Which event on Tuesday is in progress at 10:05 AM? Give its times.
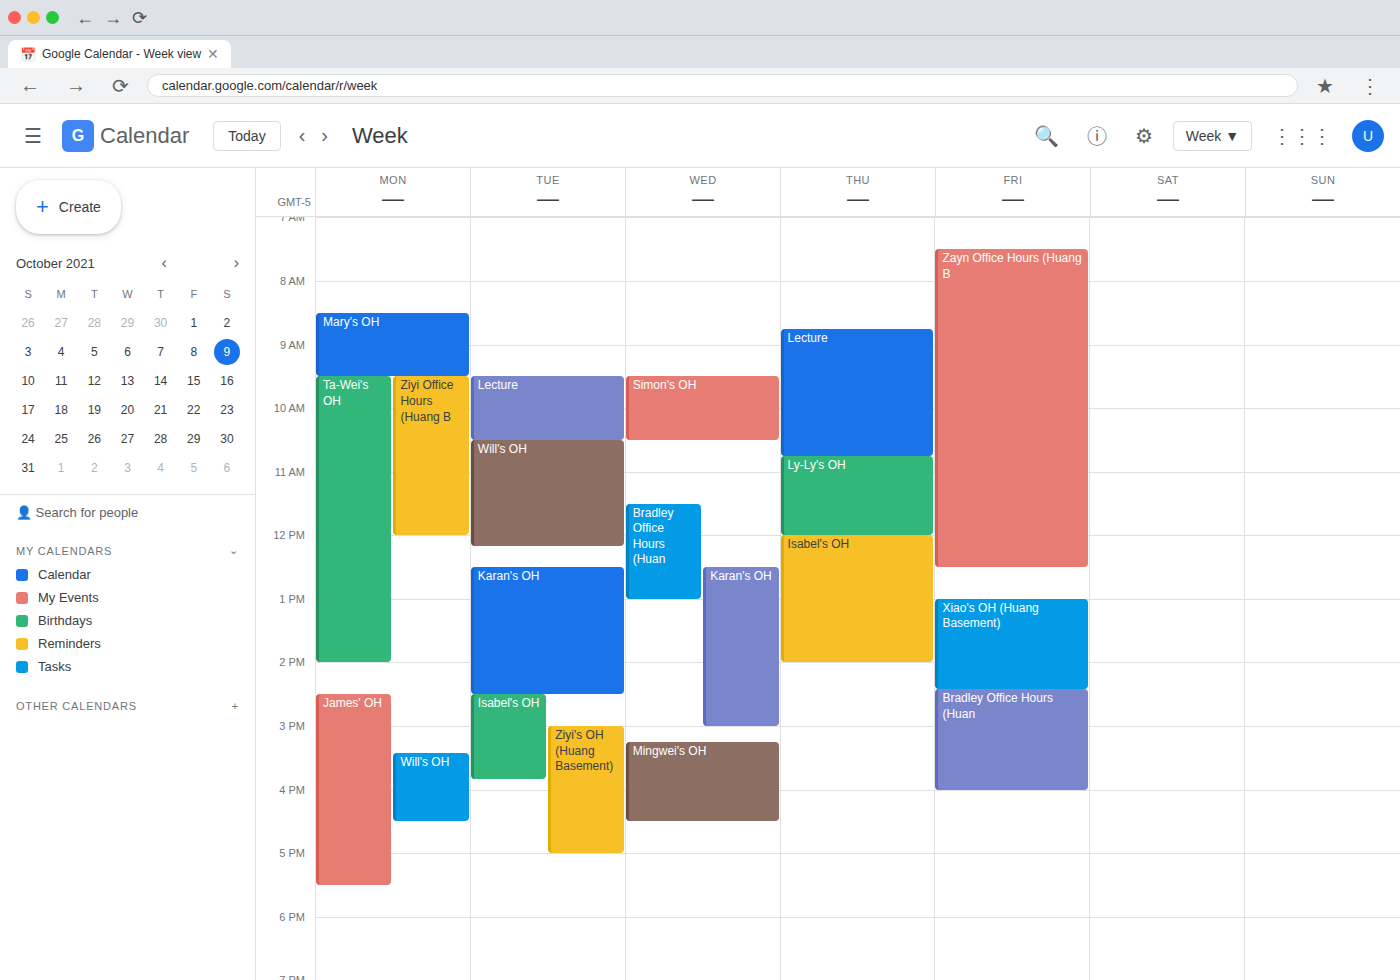
"Lecture", 9:30 AM to 10:30 AM